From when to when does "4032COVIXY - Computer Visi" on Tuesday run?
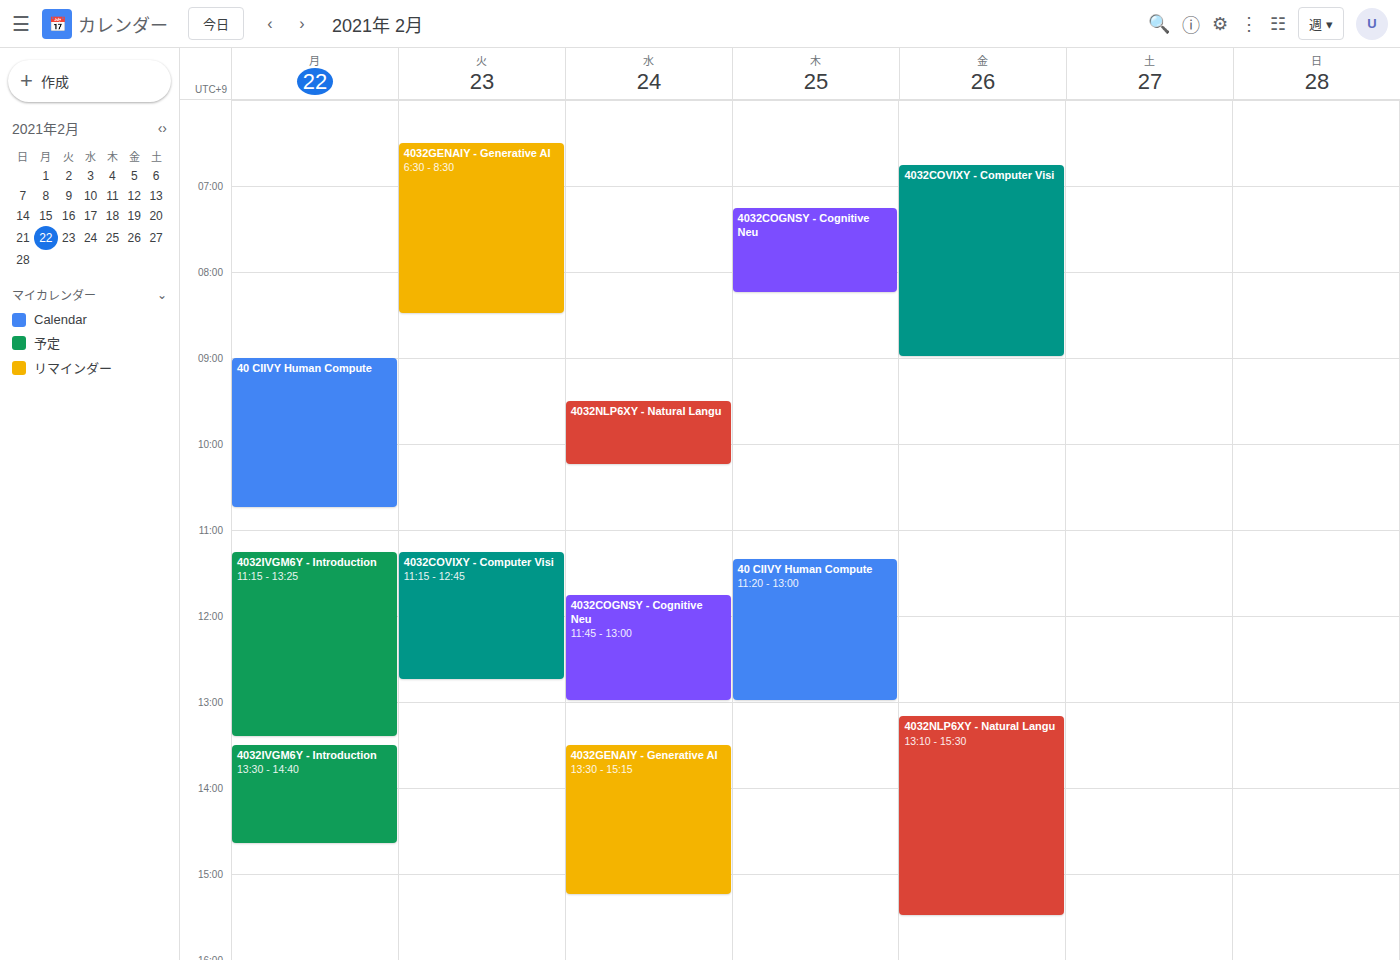
11:15 to 12:45